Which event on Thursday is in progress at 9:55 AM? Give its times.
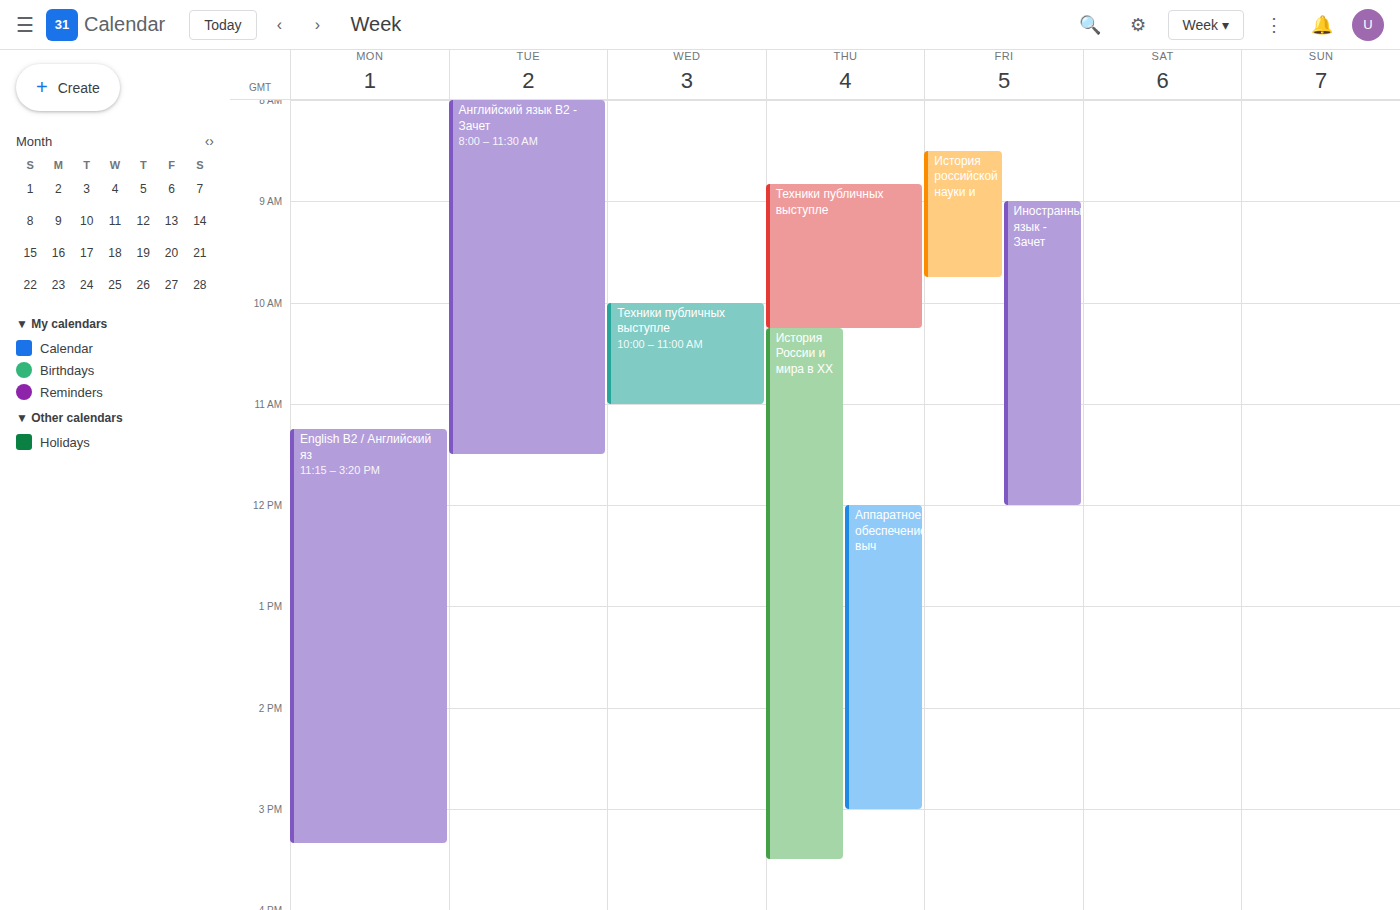
"Техники публичных выступле", 8:50 AM to 10:15 AM